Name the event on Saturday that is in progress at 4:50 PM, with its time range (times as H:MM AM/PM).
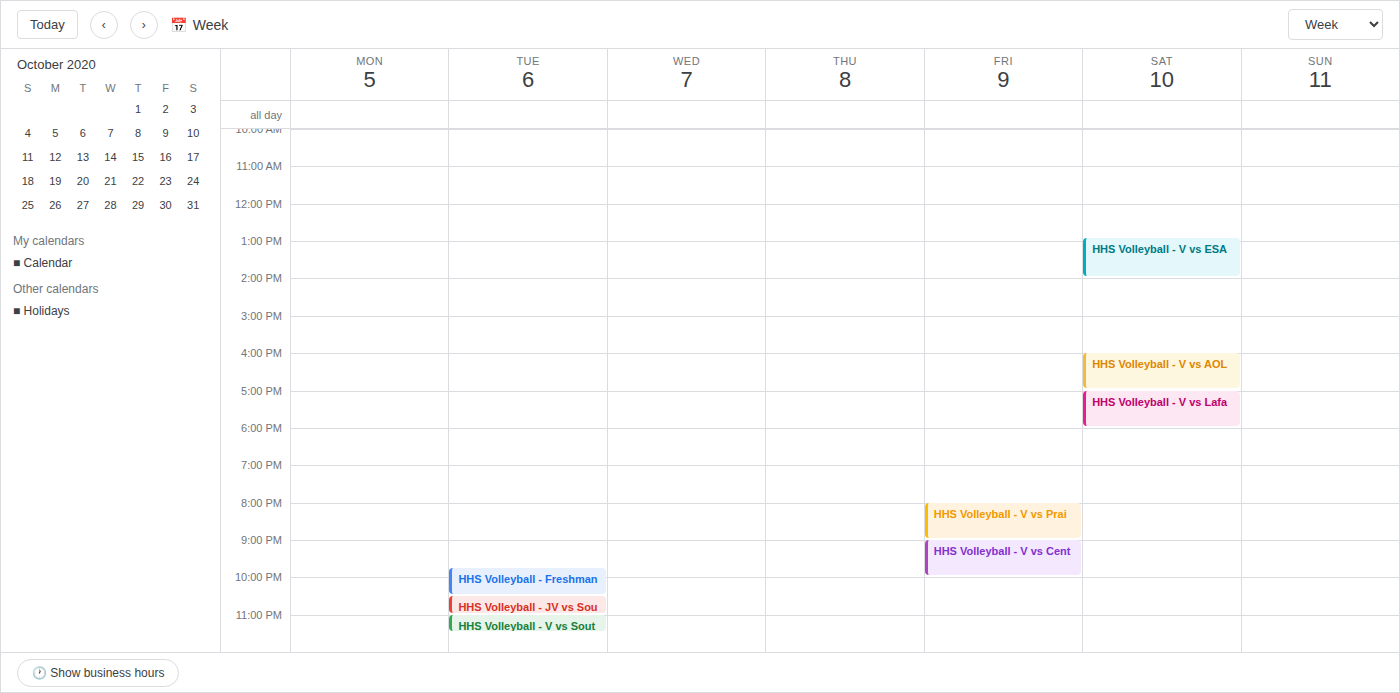
"HHS Volleyball - V vs AOL", 4:00 PM to 5:00 PM